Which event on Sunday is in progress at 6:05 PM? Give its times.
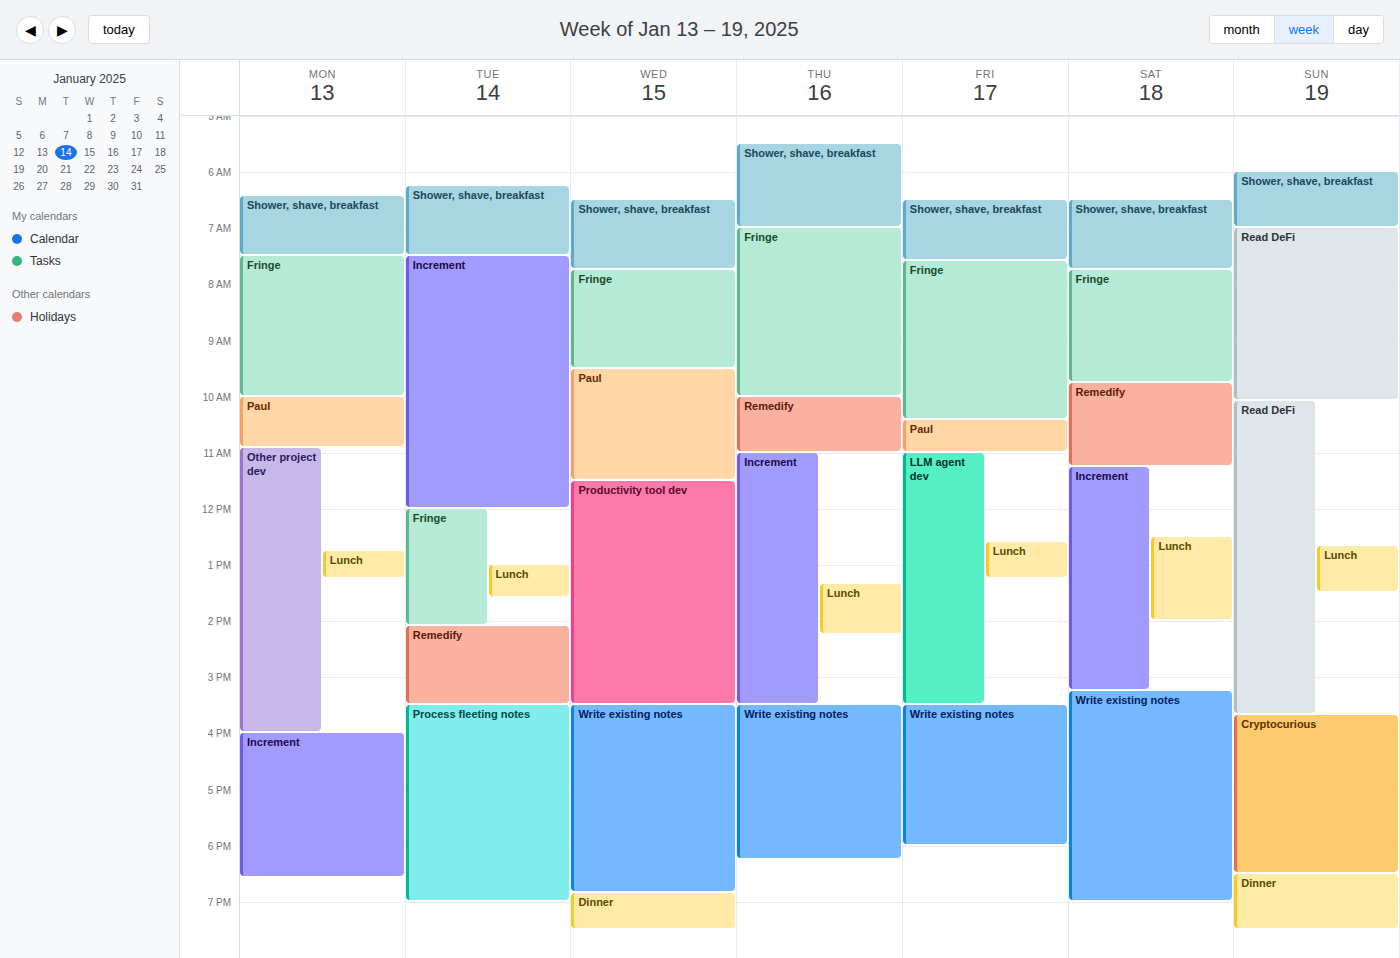
"Cryptocurious", 3:40 PM to 6:30 PM